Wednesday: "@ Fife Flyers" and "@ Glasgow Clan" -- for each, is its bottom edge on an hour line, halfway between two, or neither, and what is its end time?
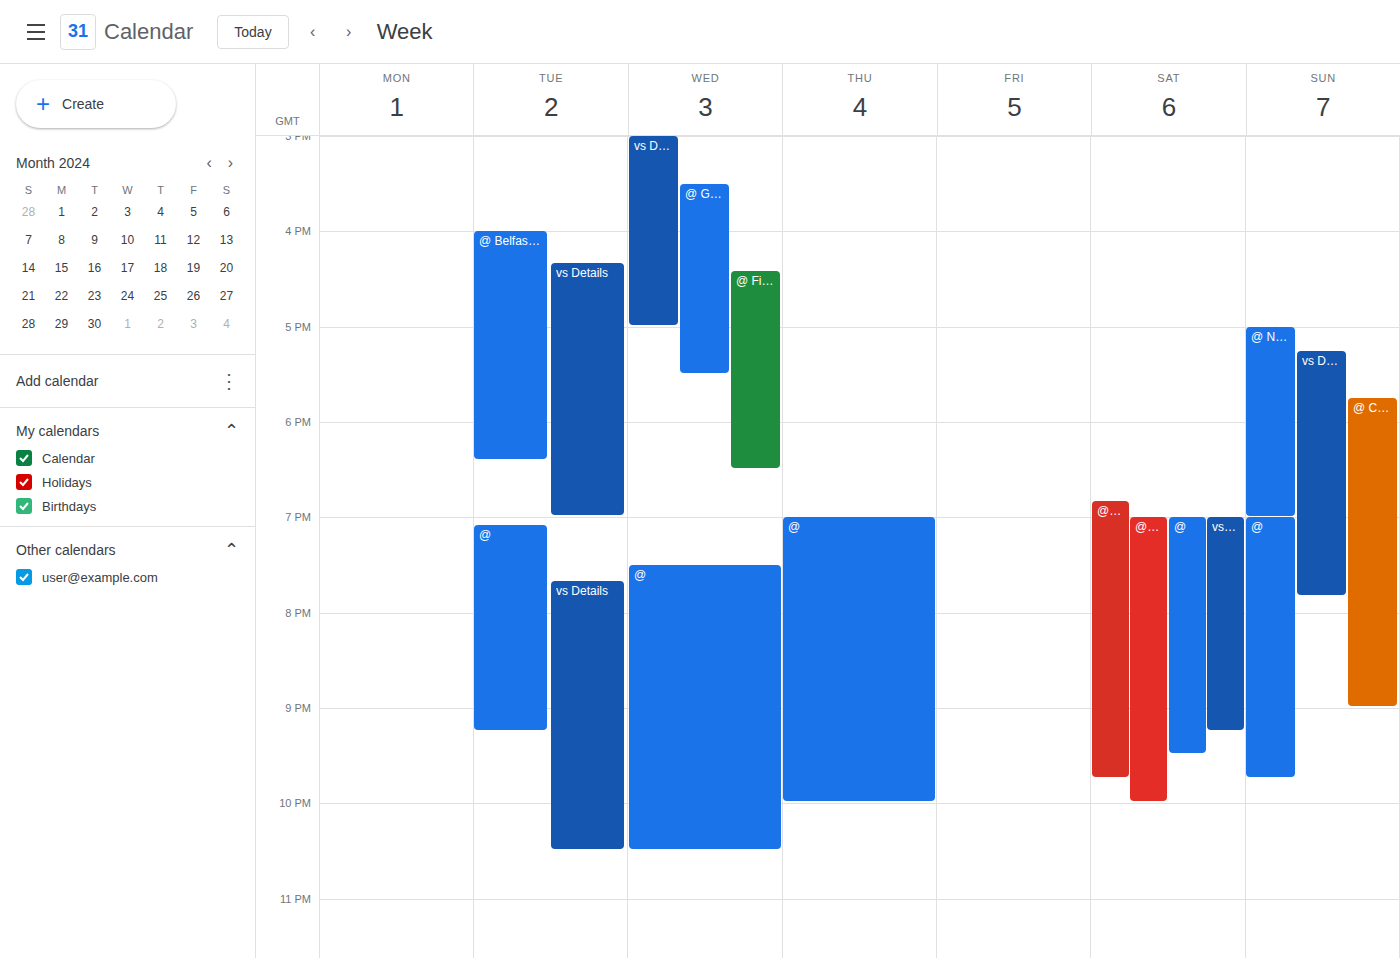
"@ Fife Flyers": 6:30 PM, halfway between the 6 PM and 7 PM lines. "@ Glasgow Clan": 5:30 PM, halfway between the 5 PM and 6 PM lines.